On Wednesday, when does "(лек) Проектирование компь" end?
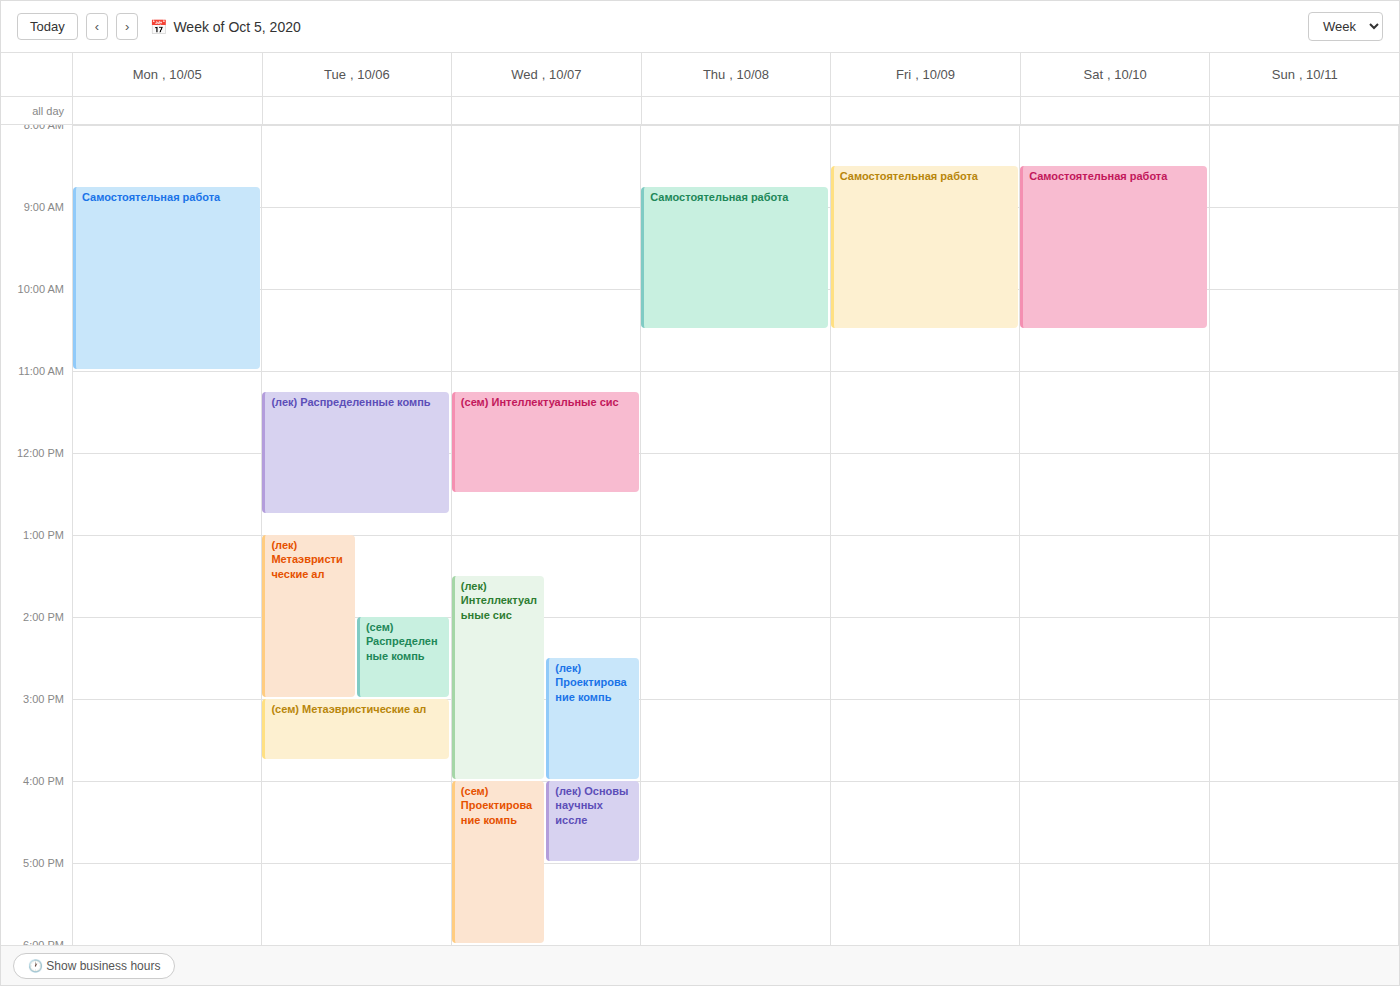
4:00 PM